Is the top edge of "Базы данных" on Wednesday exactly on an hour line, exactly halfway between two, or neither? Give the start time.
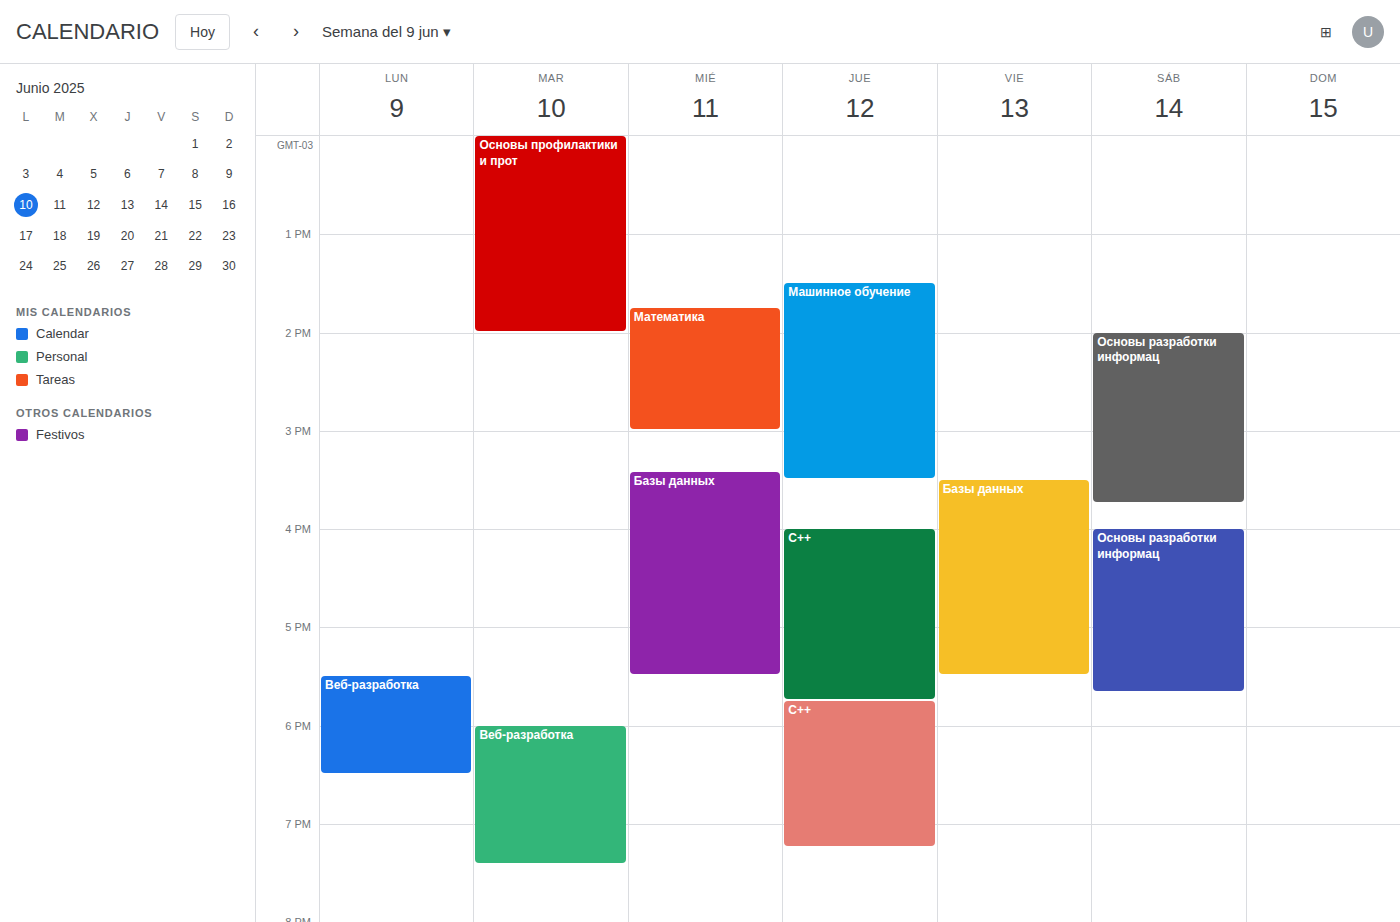
3:25 PM -- neither: 25 minutes below the 3 PM line and 35 minutes above the 4 PM line.